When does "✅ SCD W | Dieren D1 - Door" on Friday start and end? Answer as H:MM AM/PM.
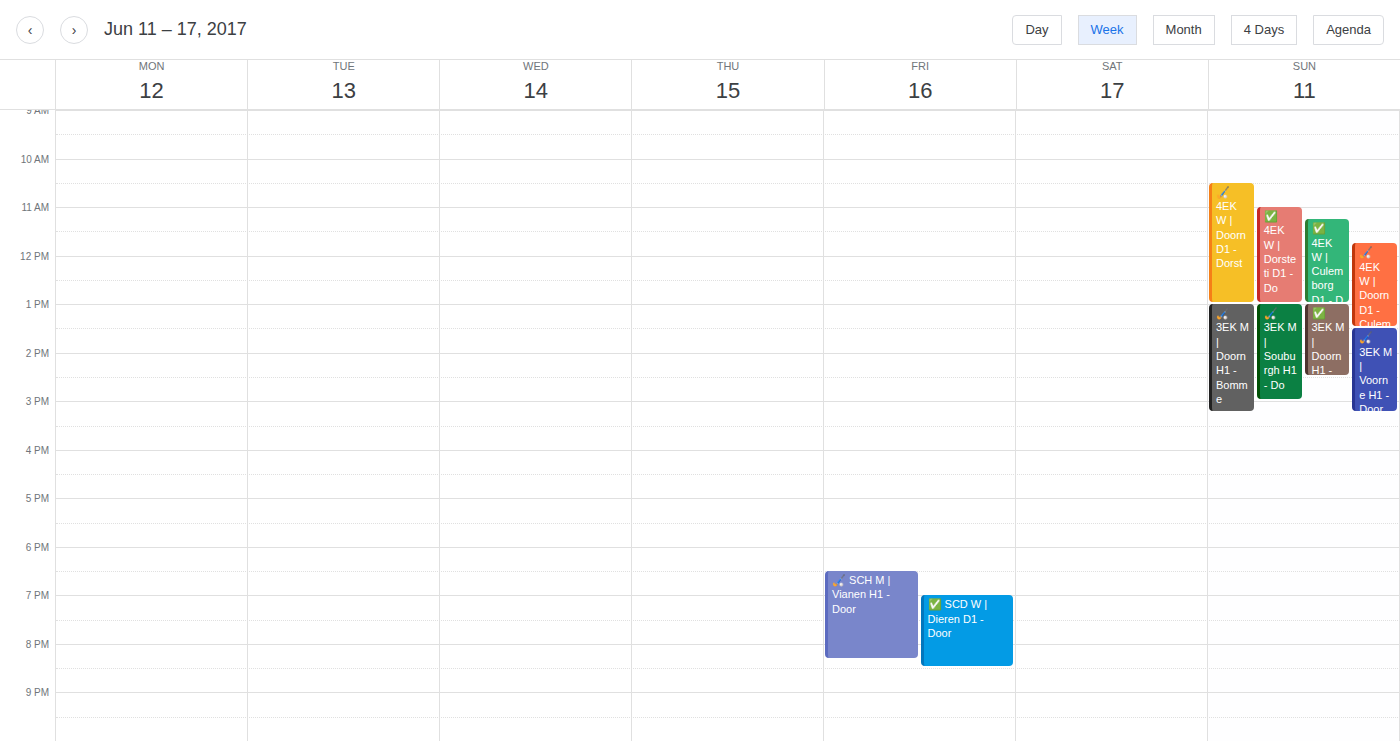
7:00 PM to 8:30 PM